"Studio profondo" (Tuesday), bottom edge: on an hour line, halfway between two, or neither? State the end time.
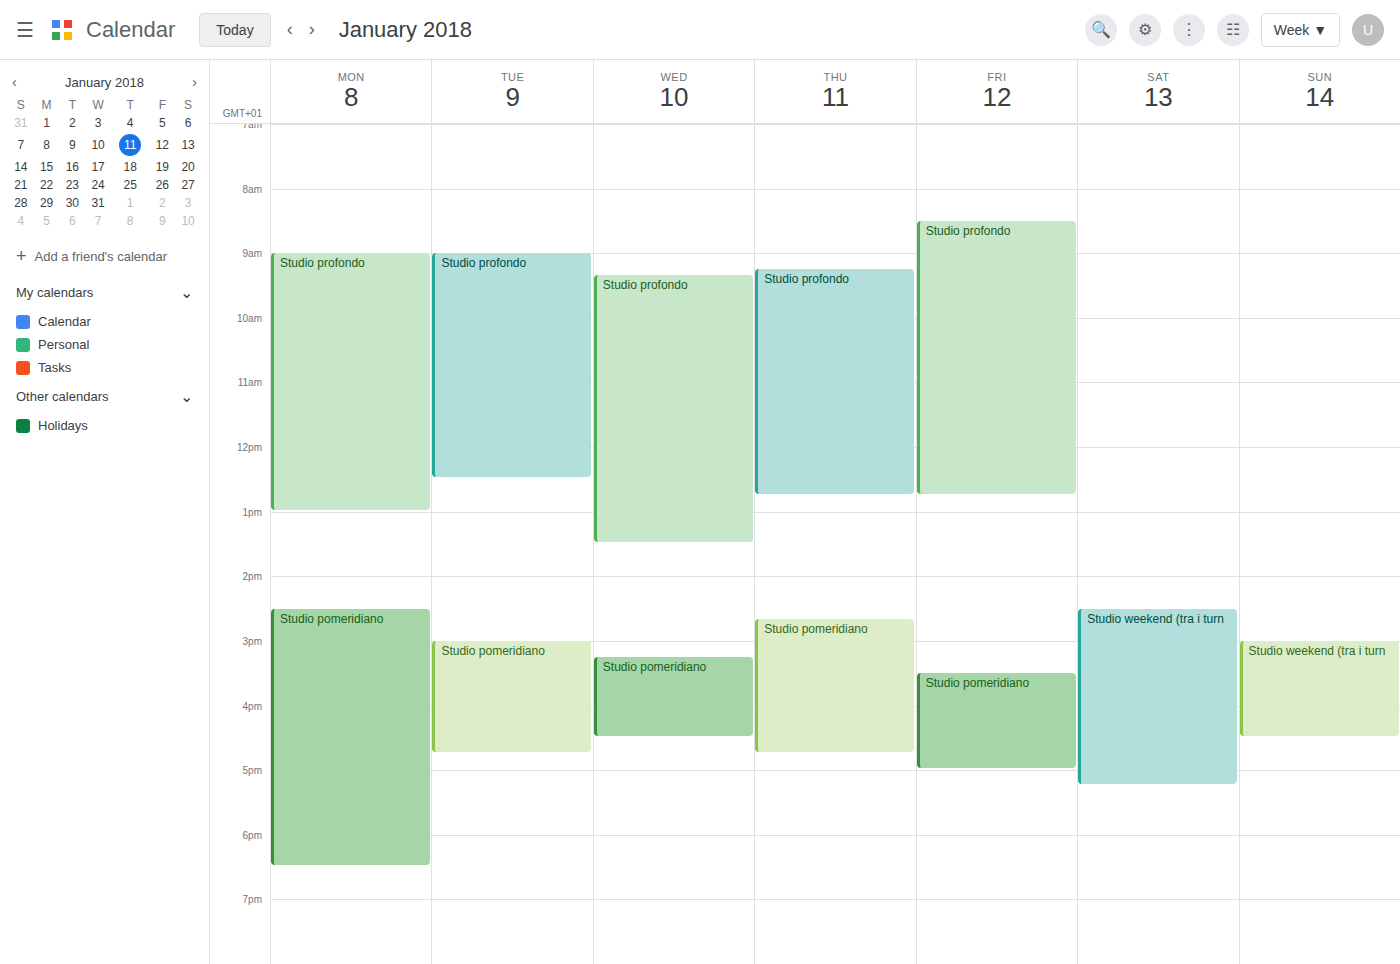
12:30 PM -- halfway between the 12 PM and 1 PM lines.